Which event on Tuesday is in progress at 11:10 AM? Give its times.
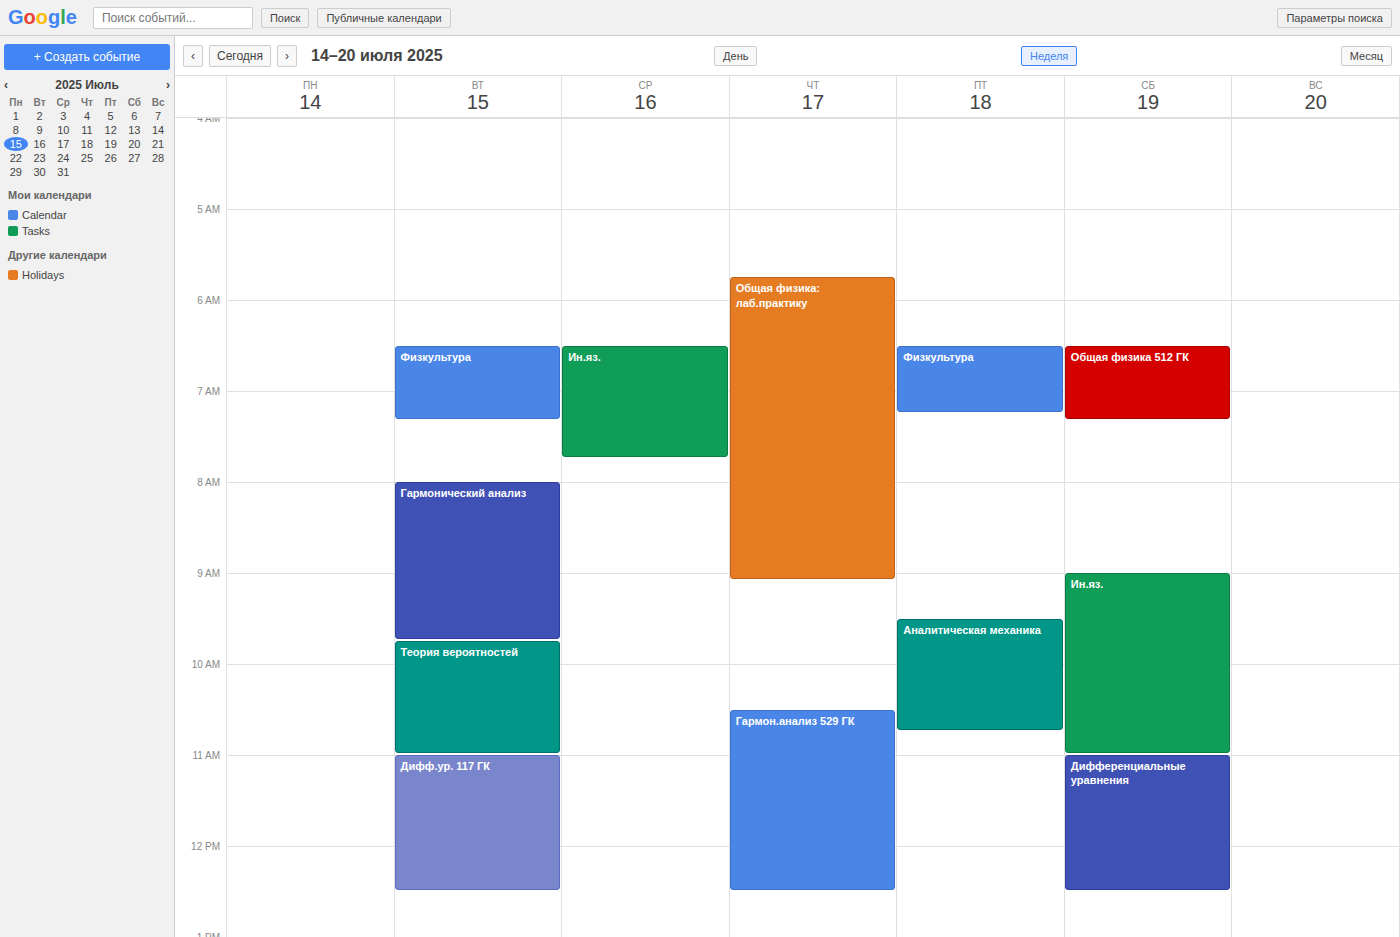
"Дифф.ур. 117 ГК", 11:00 AM to 12:30 PM